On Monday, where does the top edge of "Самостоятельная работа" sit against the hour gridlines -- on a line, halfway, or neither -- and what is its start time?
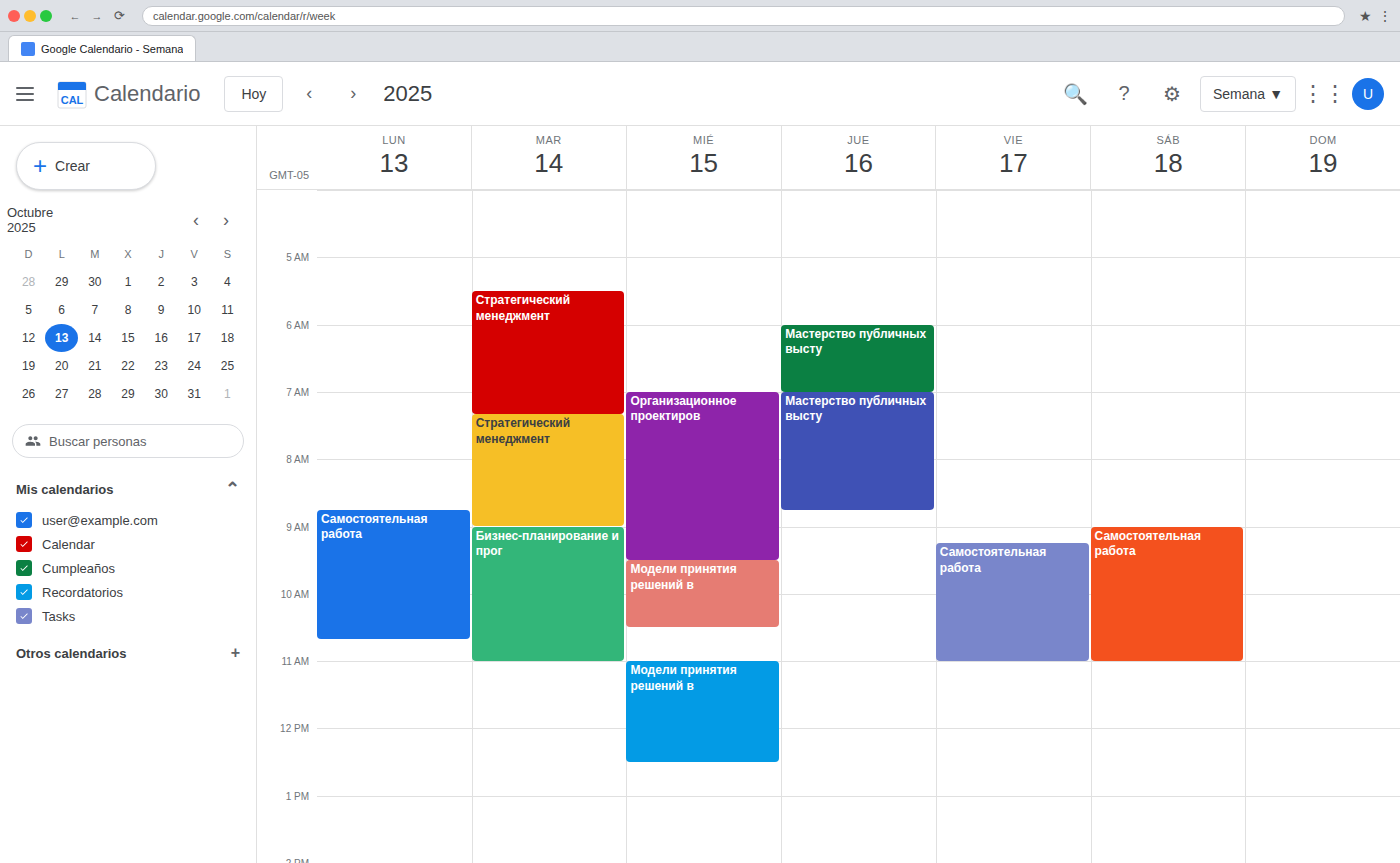
8:45 AM -- neither: three quarters of the way from the 8 AM line to the 9 AM line.